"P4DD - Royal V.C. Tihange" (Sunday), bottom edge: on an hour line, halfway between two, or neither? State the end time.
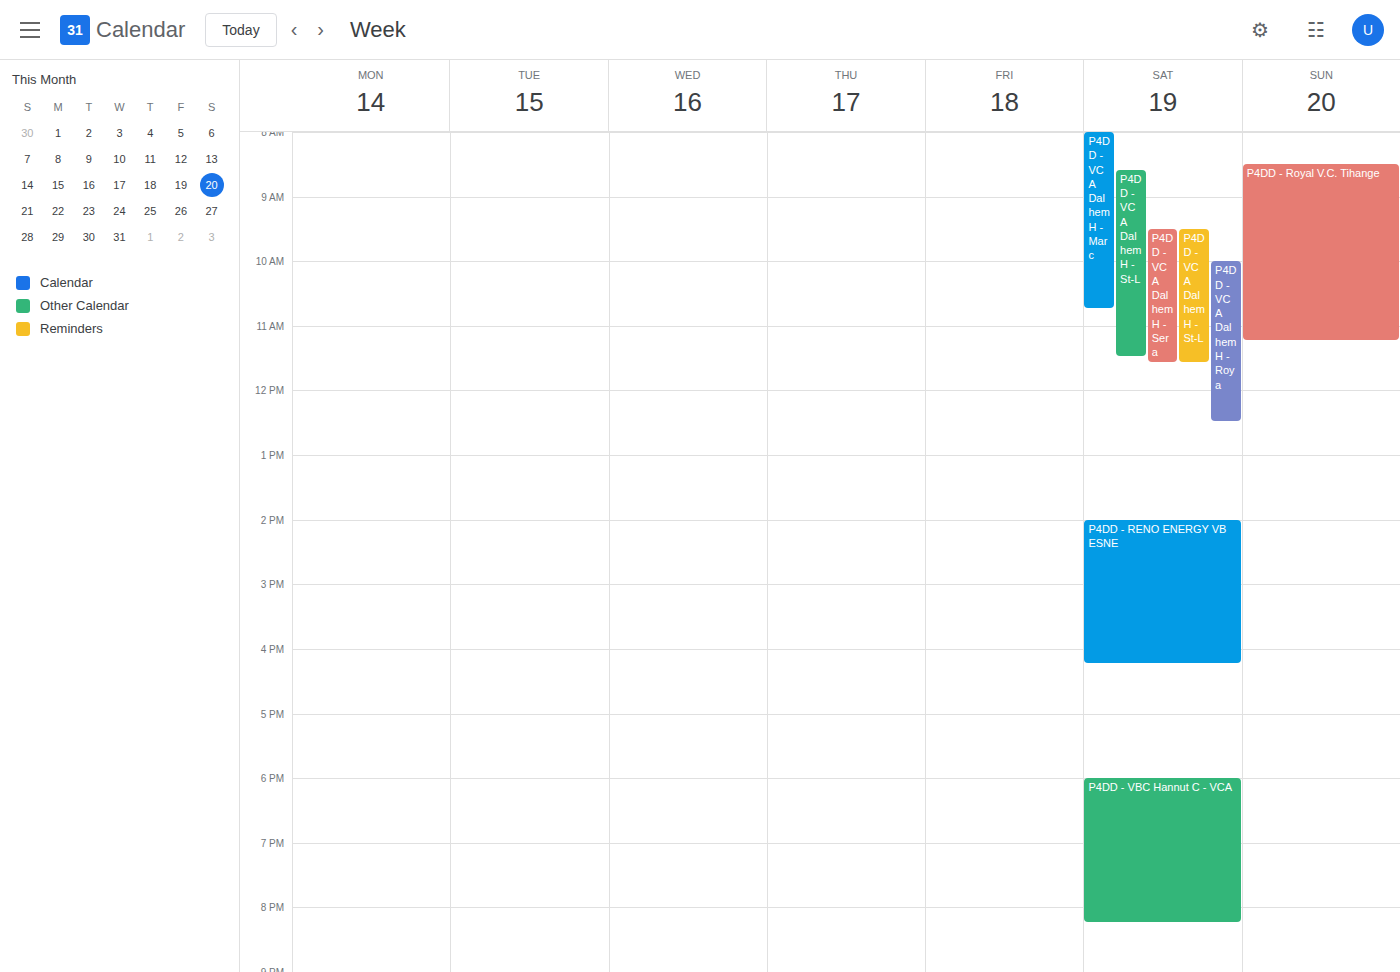
11:15 AM -- neither: a quarter of the way from the 11 AM line to the 12 PM line.